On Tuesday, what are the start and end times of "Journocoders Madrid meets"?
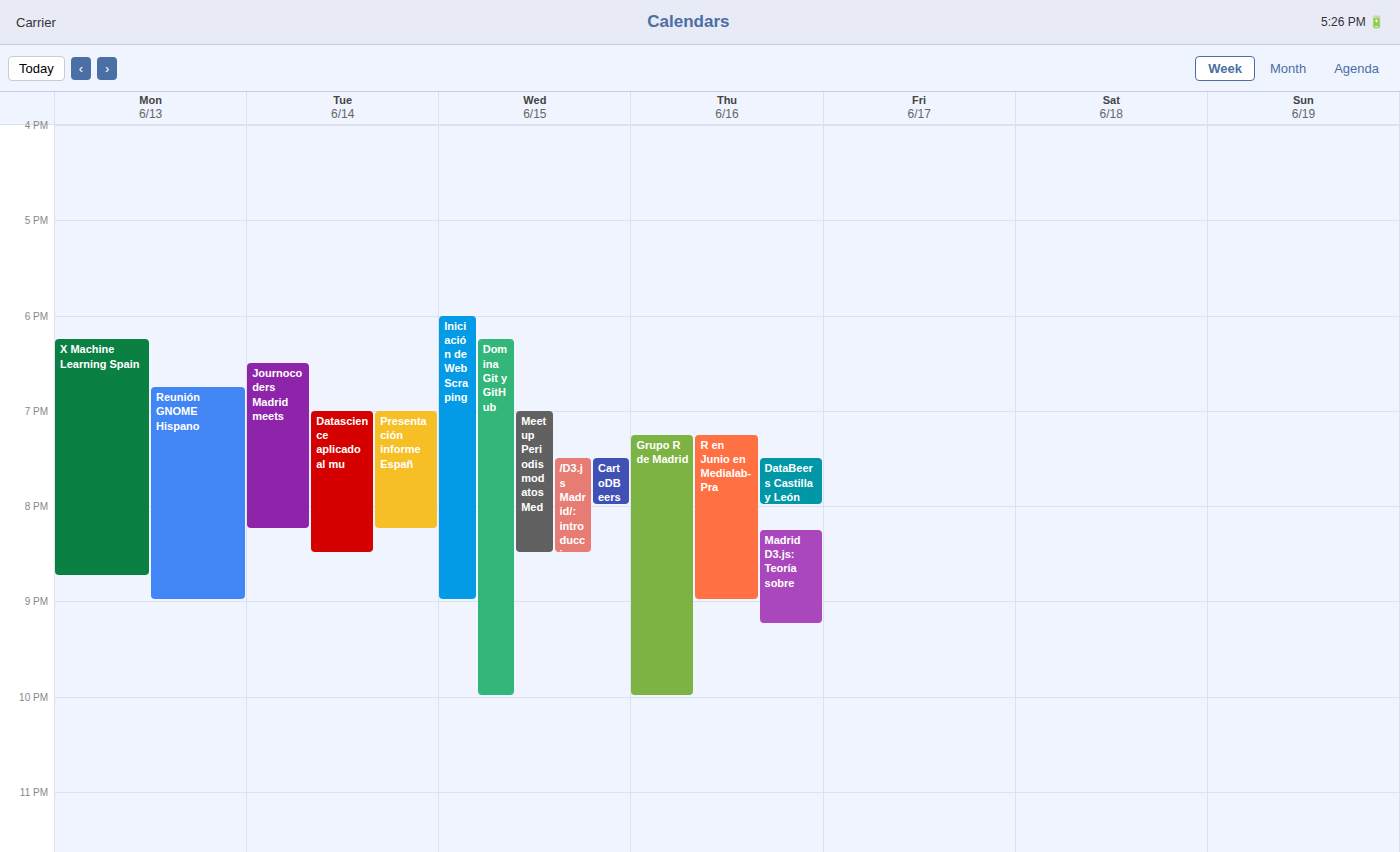
6:30 PM to 8:15 PM